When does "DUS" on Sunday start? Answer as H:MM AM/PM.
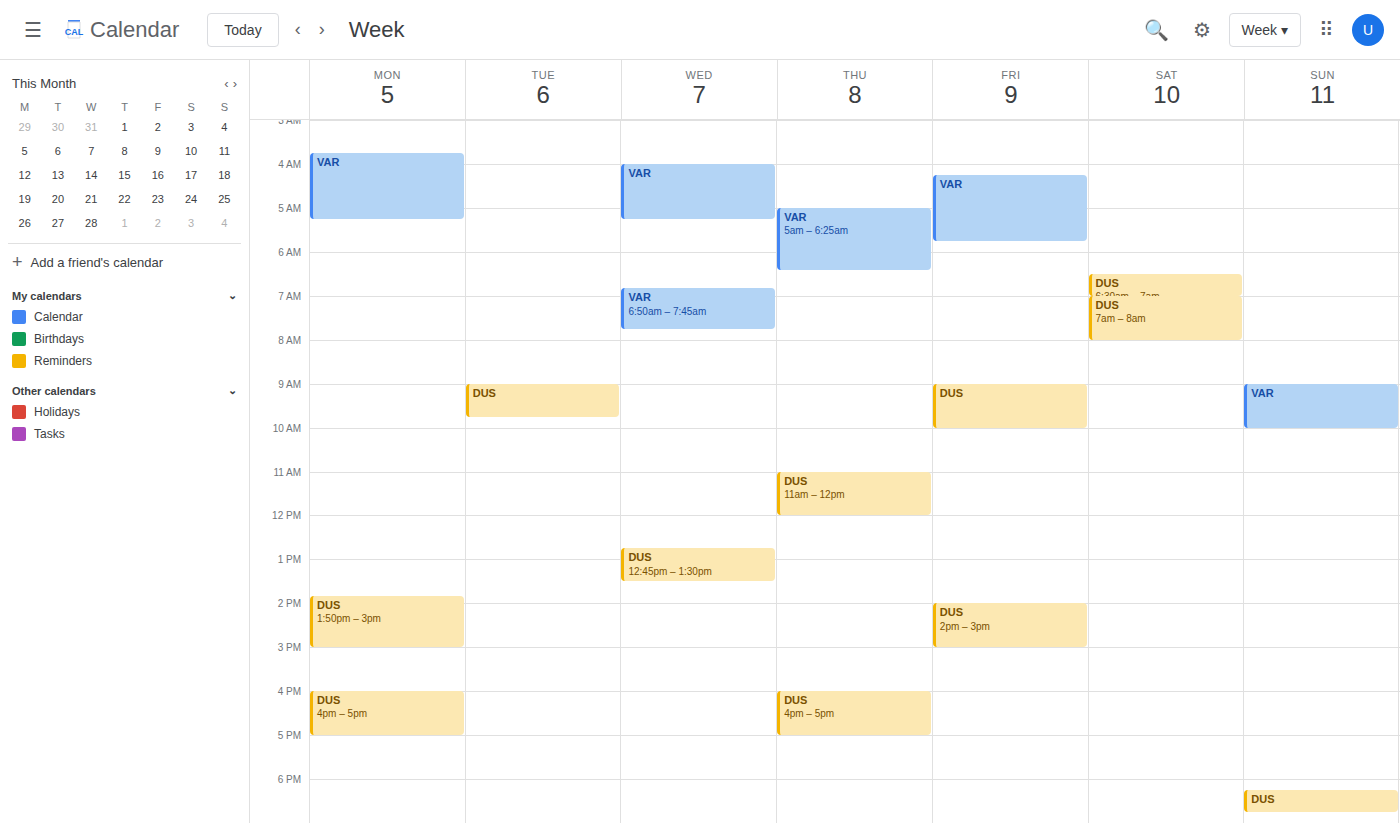
6:15 PM